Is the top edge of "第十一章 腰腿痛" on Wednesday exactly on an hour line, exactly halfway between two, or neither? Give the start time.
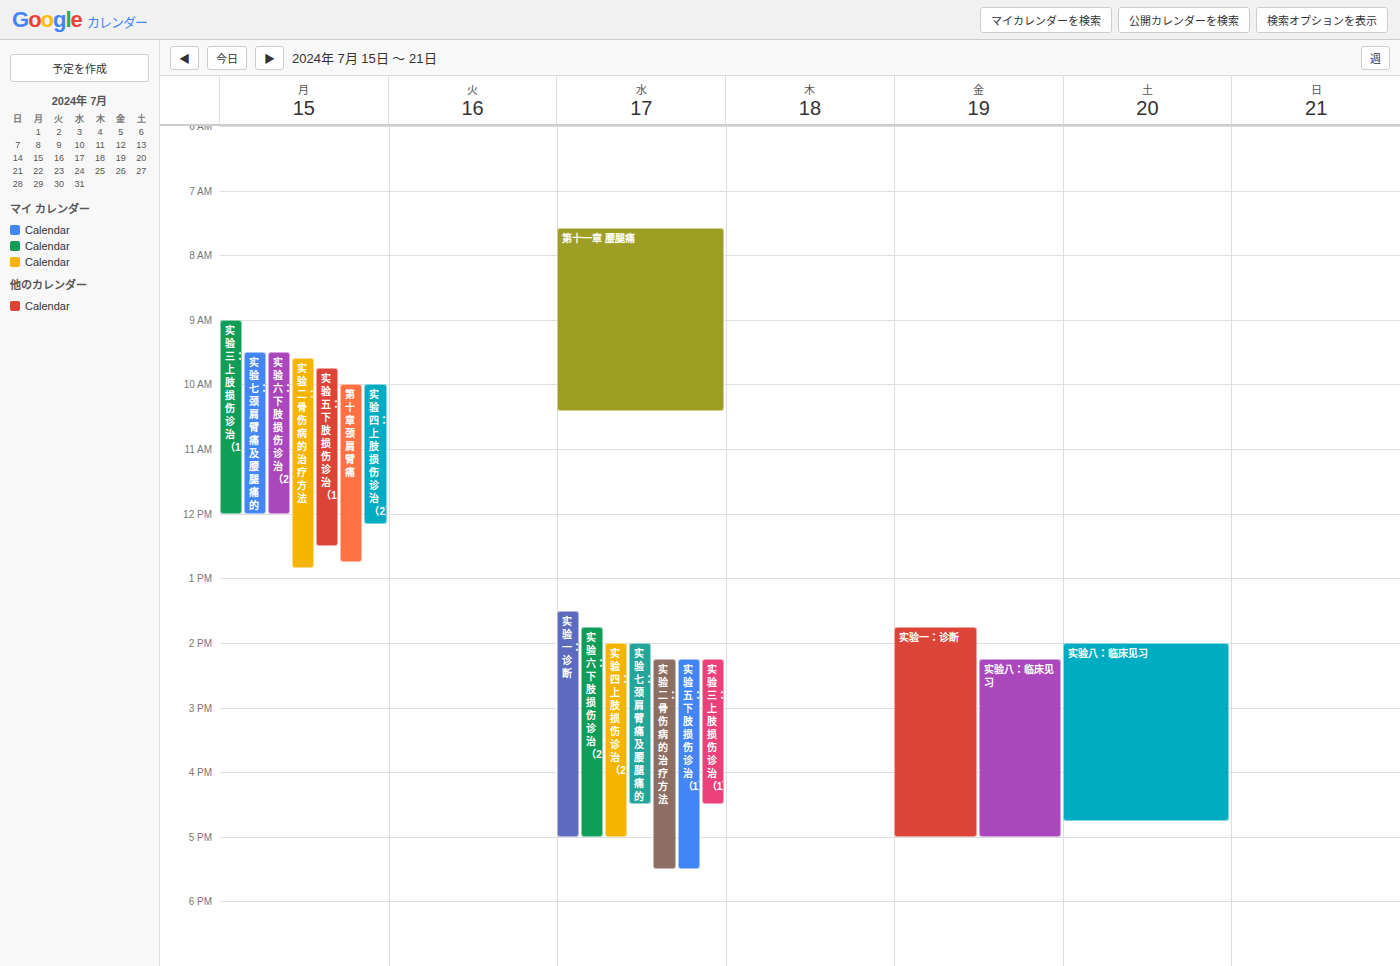
7:35 AM -- neither: 35 minutes below the 7 AM line and 25 minutes above the 8 AM line.